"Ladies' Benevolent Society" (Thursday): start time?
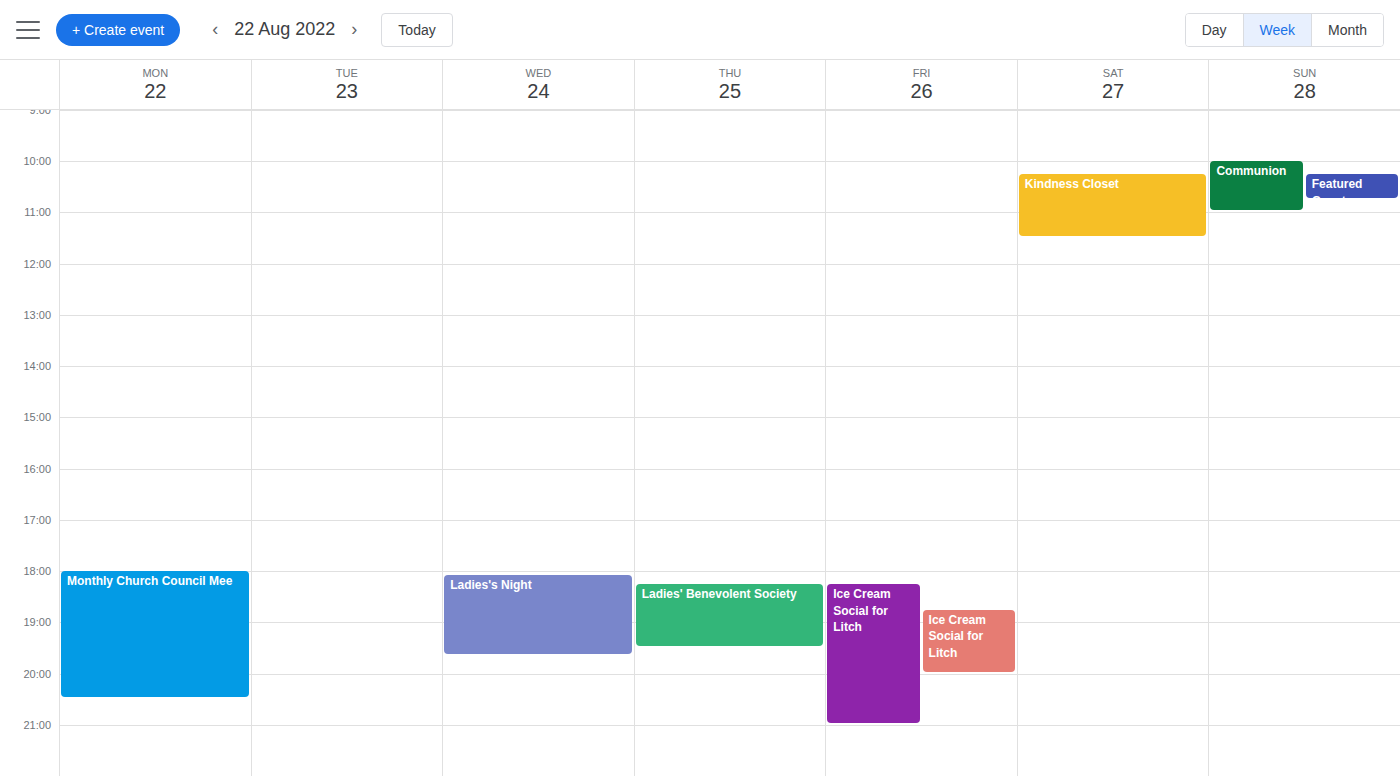
6:15 PM